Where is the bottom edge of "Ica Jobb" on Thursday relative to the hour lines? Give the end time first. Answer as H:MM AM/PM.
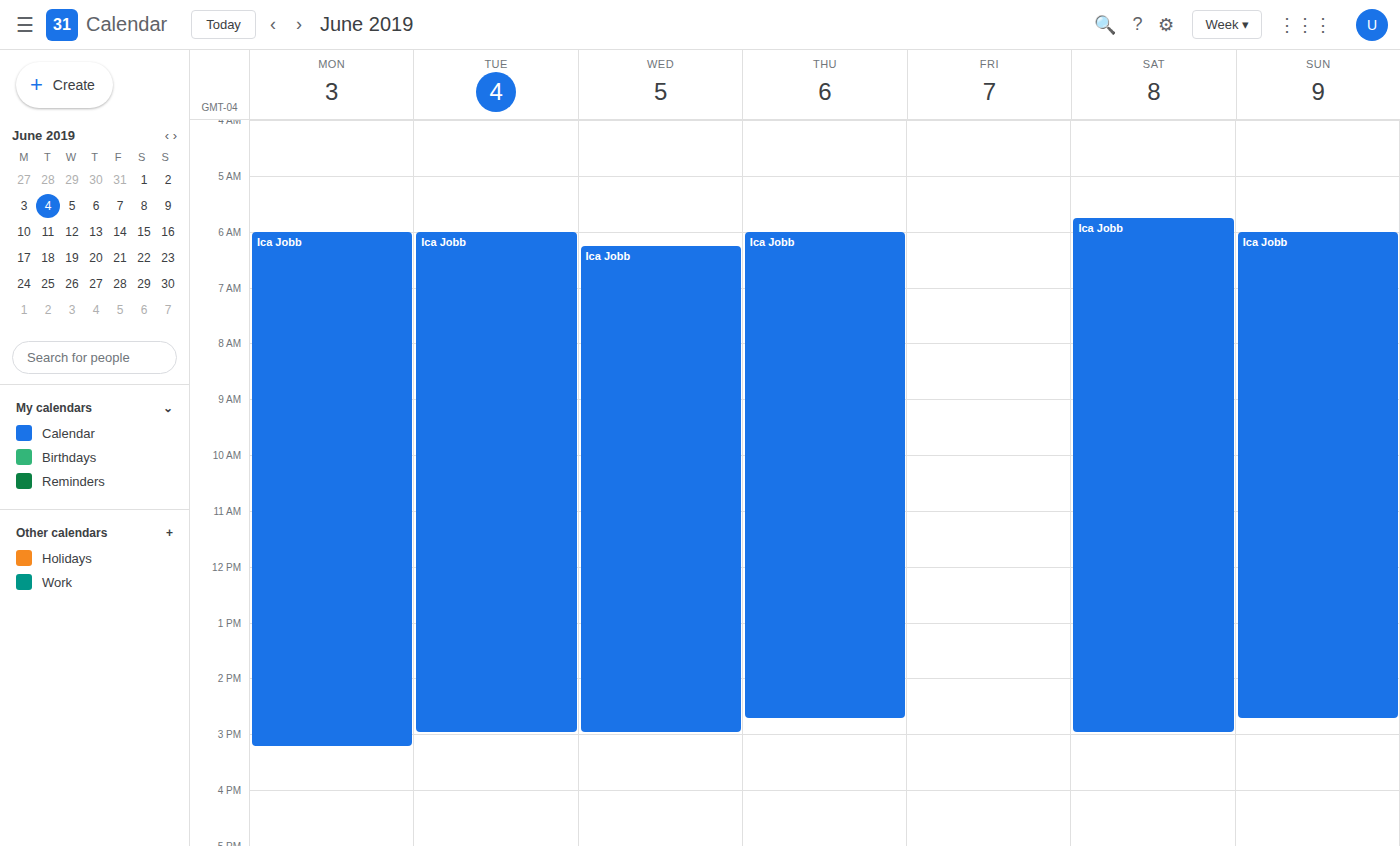
2:45 PM -- neither: three quarters of the way from the 2 PM line to the 3 PM line.